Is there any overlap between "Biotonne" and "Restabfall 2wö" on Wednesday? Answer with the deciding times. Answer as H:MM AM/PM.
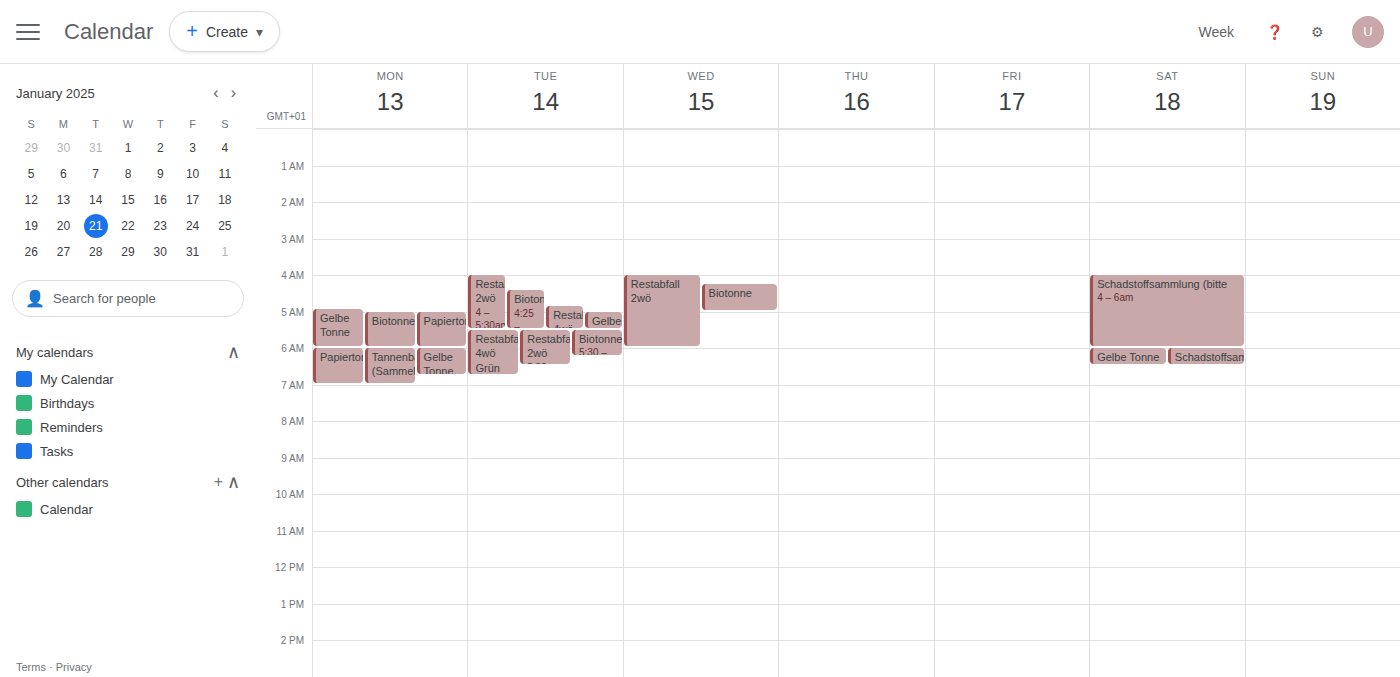
"Biotonne" runs 4:15 AM to 5:00 AM, inside "Restabfall 2wö" -- they overlap.